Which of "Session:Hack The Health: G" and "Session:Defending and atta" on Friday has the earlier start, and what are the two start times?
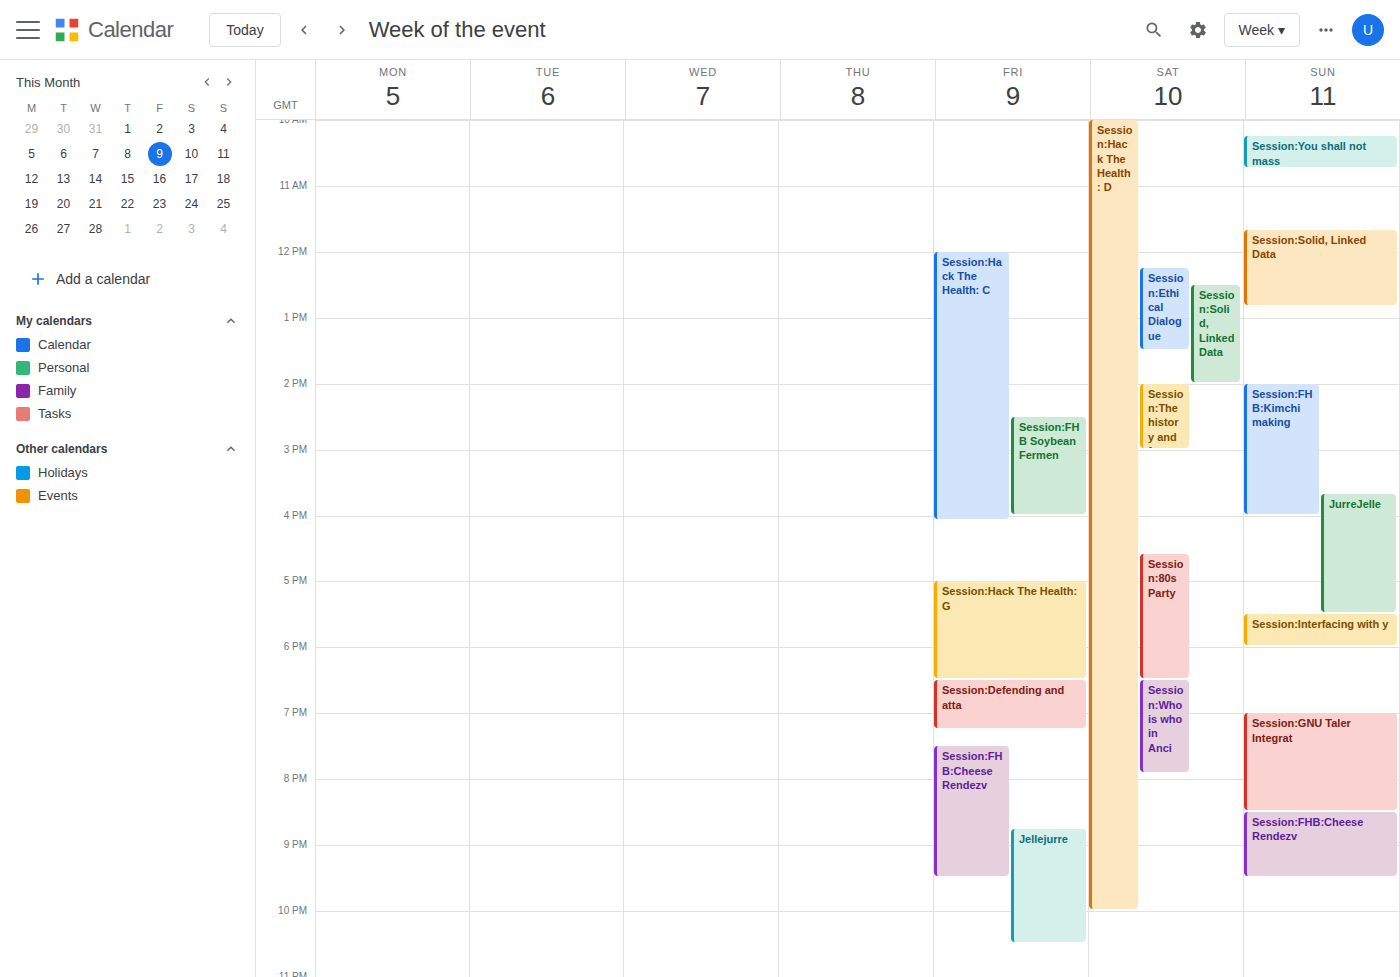
"Session:Hack The Health: G" 5:00 PM; "Session:Defending and atta" 6:30 PM.